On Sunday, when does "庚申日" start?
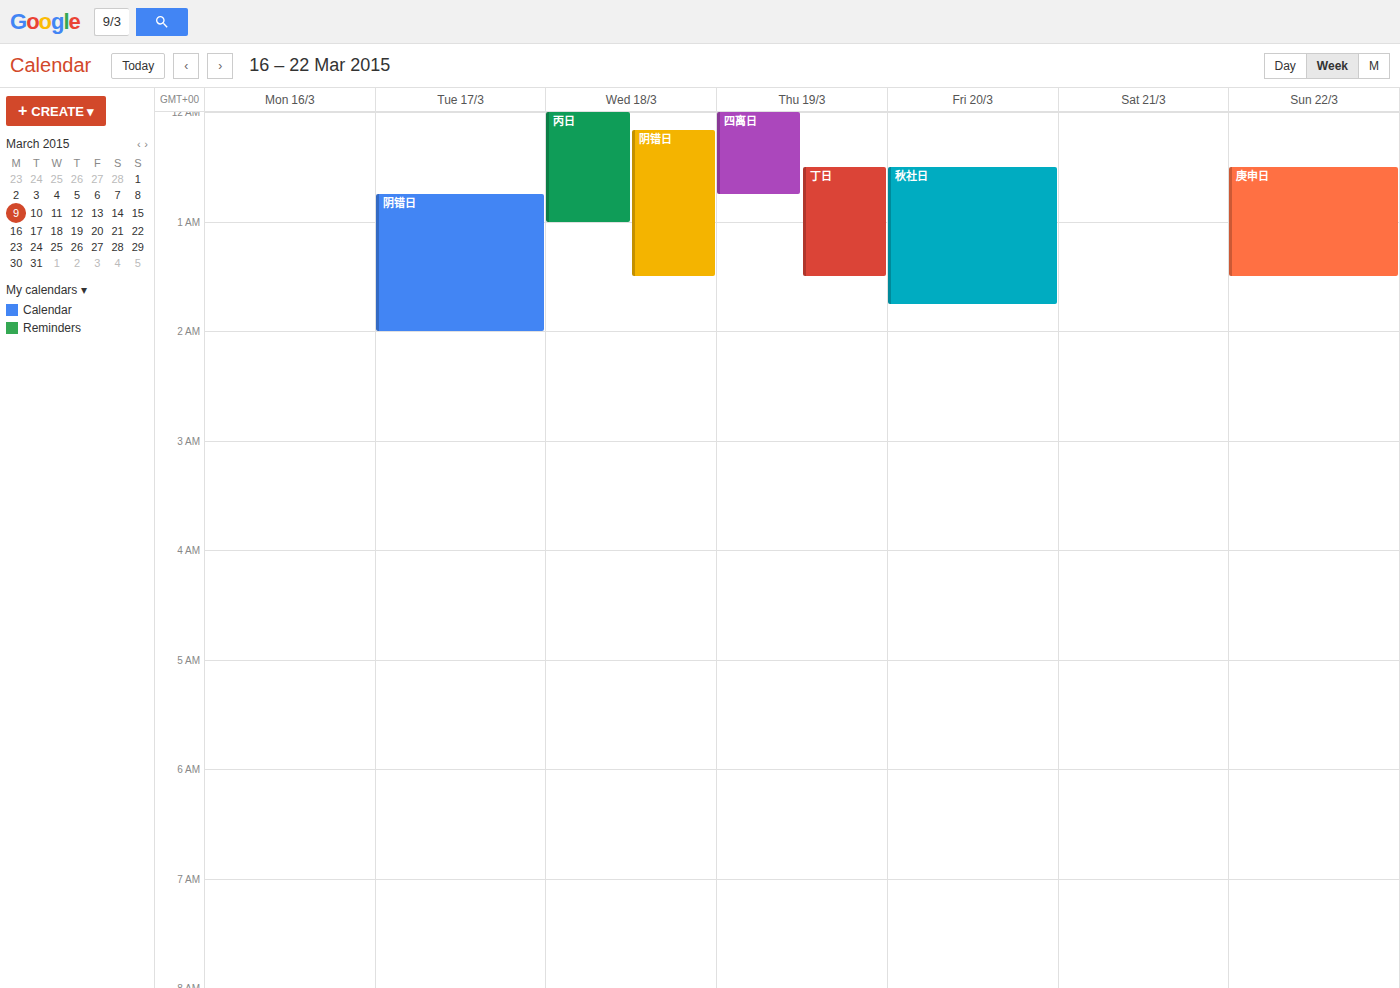
12:30 AM